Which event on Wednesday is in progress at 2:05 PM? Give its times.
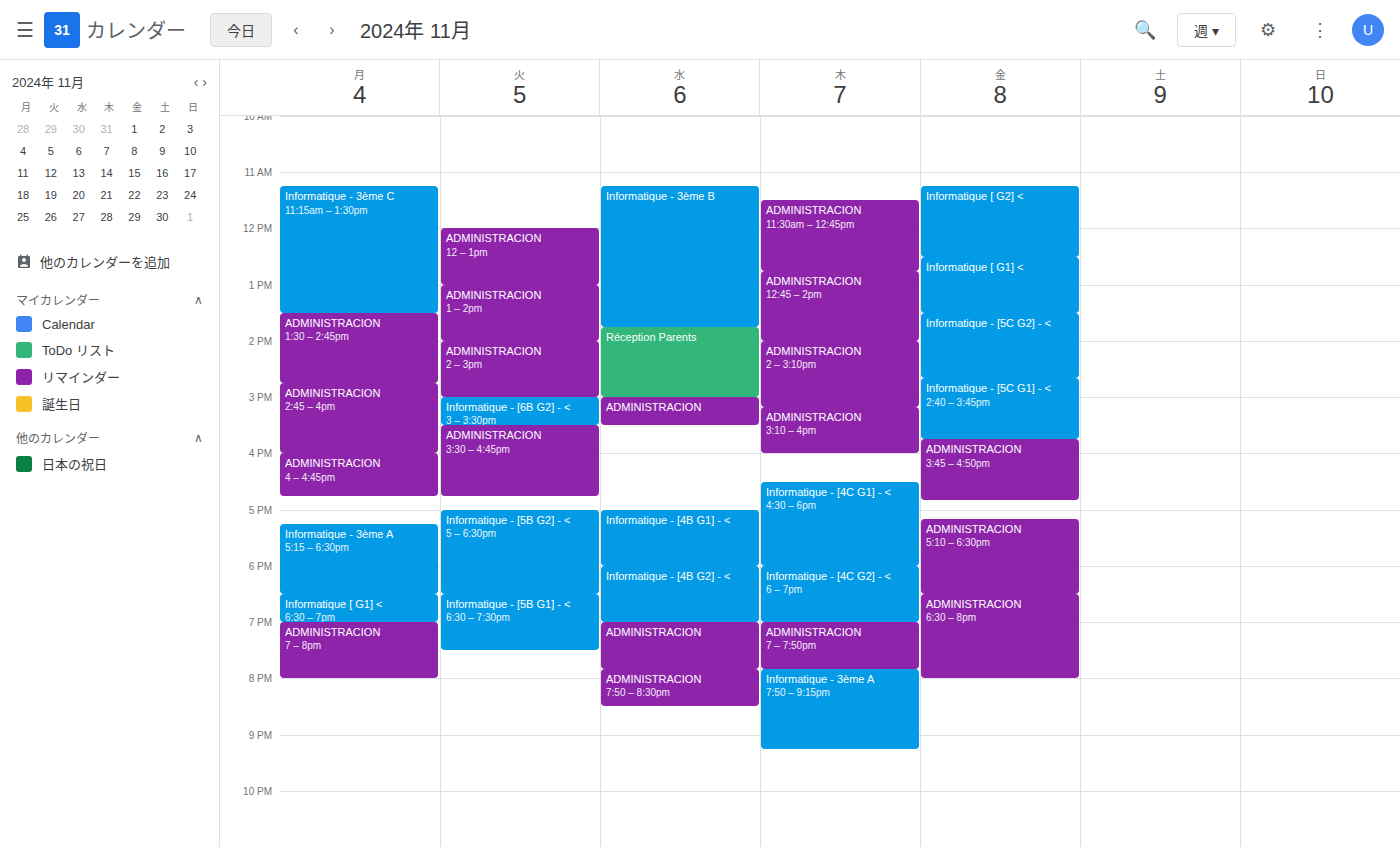
"Réception Parents", 1:45 PM to 3:00 PM